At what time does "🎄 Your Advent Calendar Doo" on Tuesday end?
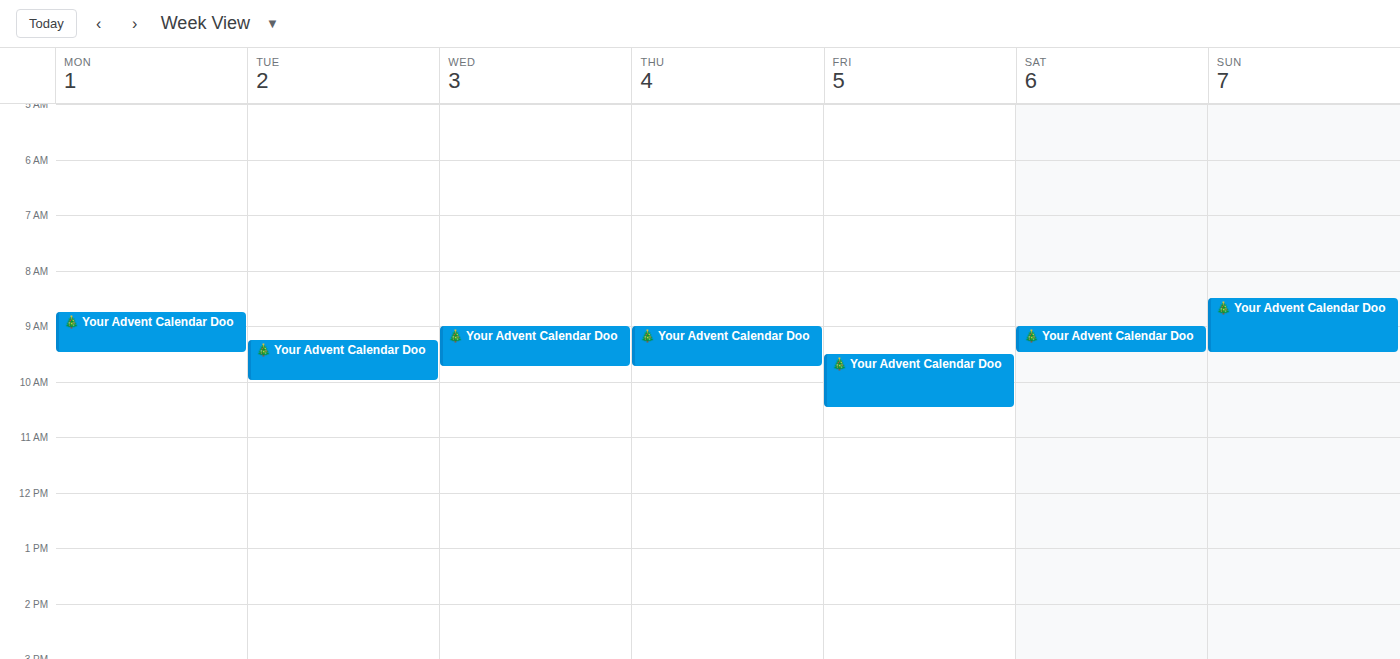
10:00